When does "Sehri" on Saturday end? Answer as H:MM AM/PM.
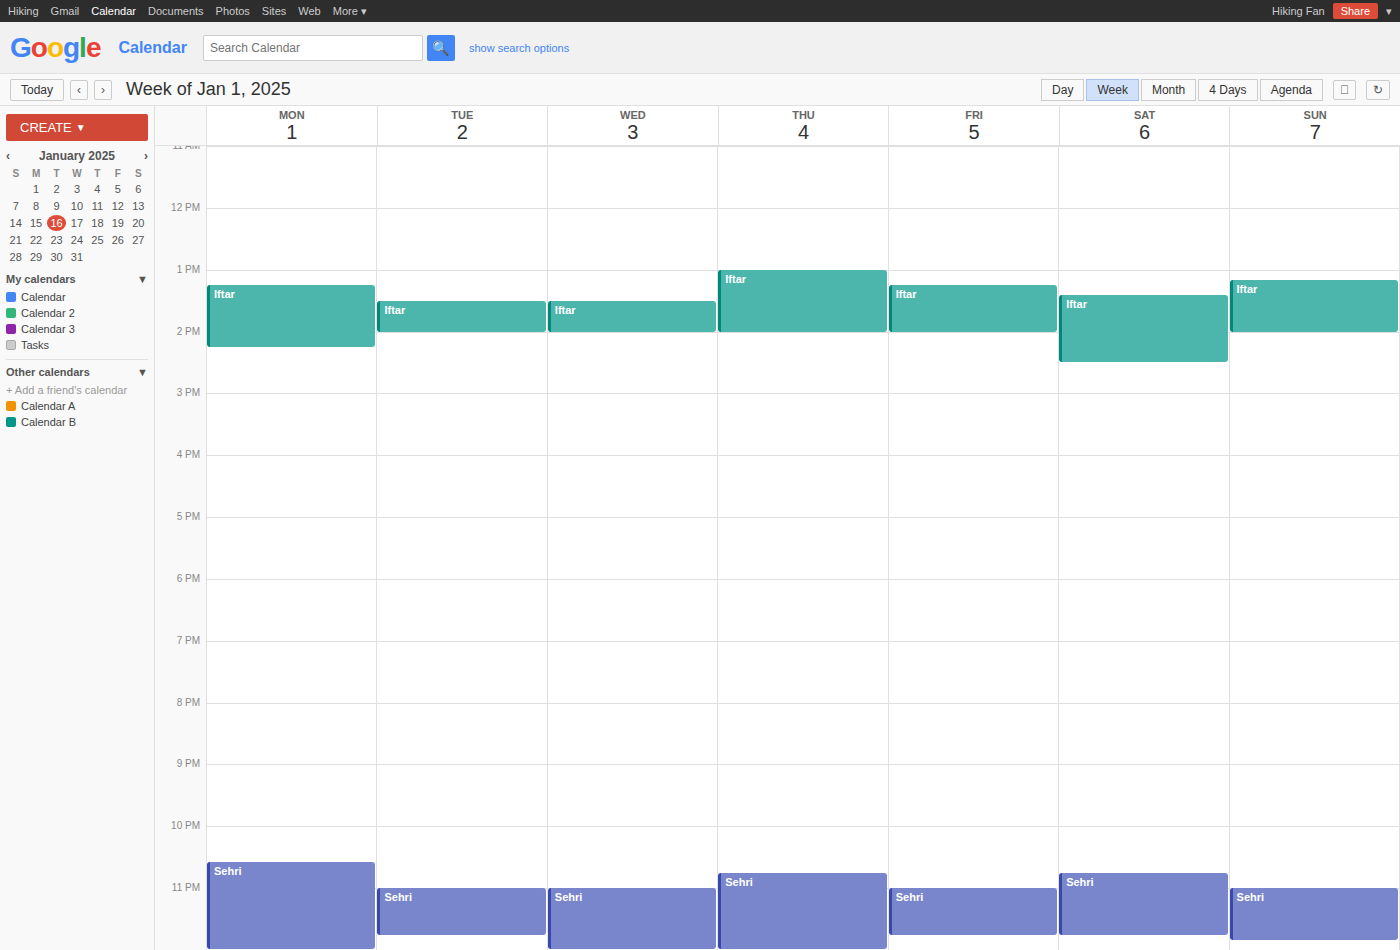
11:45 PM